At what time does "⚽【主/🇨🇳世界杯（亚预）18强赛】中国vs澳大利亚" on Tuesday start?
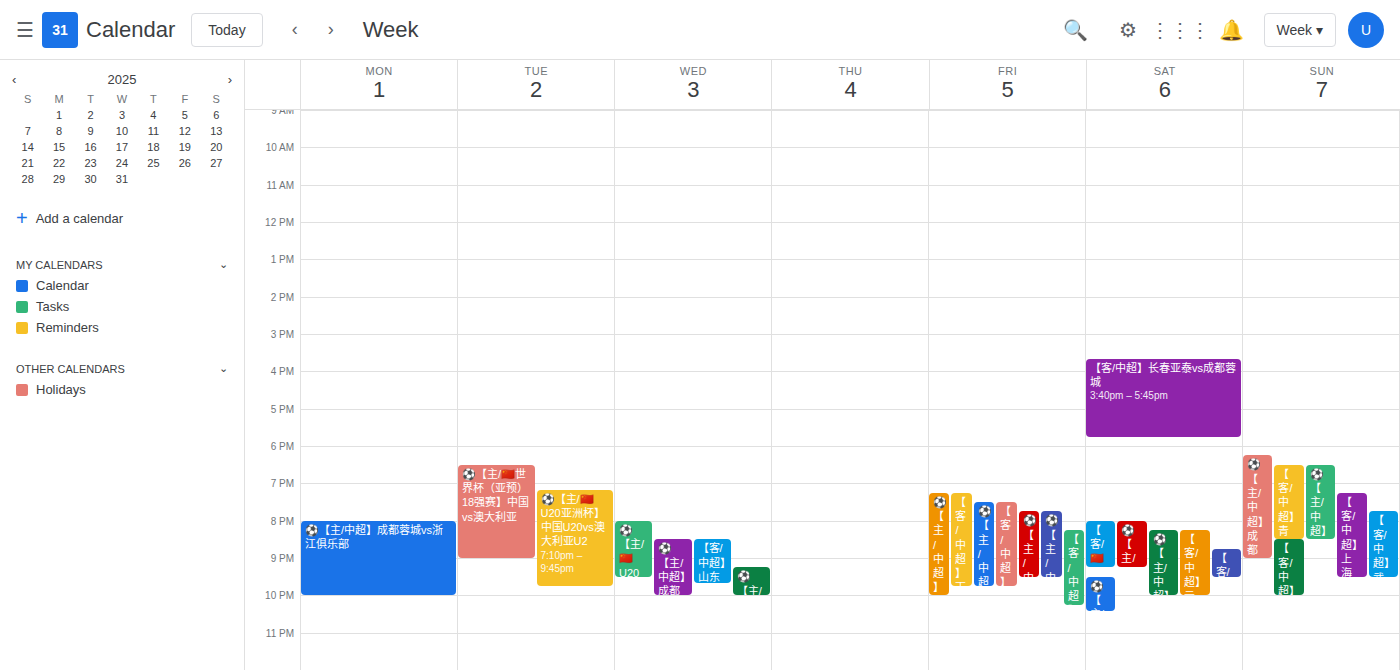
6:30 PM